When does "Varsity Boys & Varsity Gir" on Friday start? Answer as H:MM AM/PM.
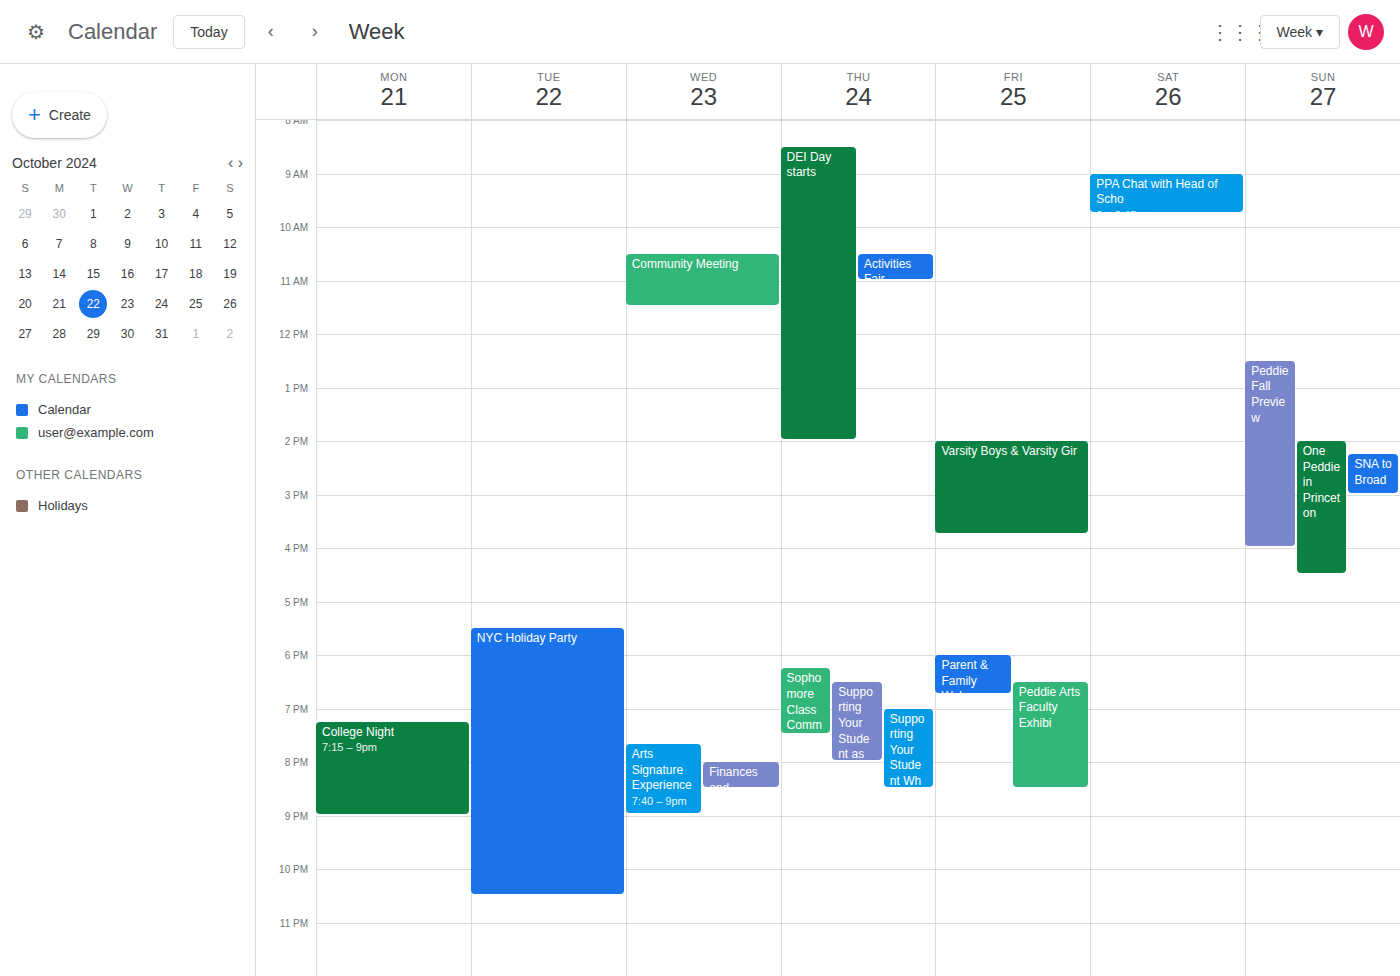
2:00 PM